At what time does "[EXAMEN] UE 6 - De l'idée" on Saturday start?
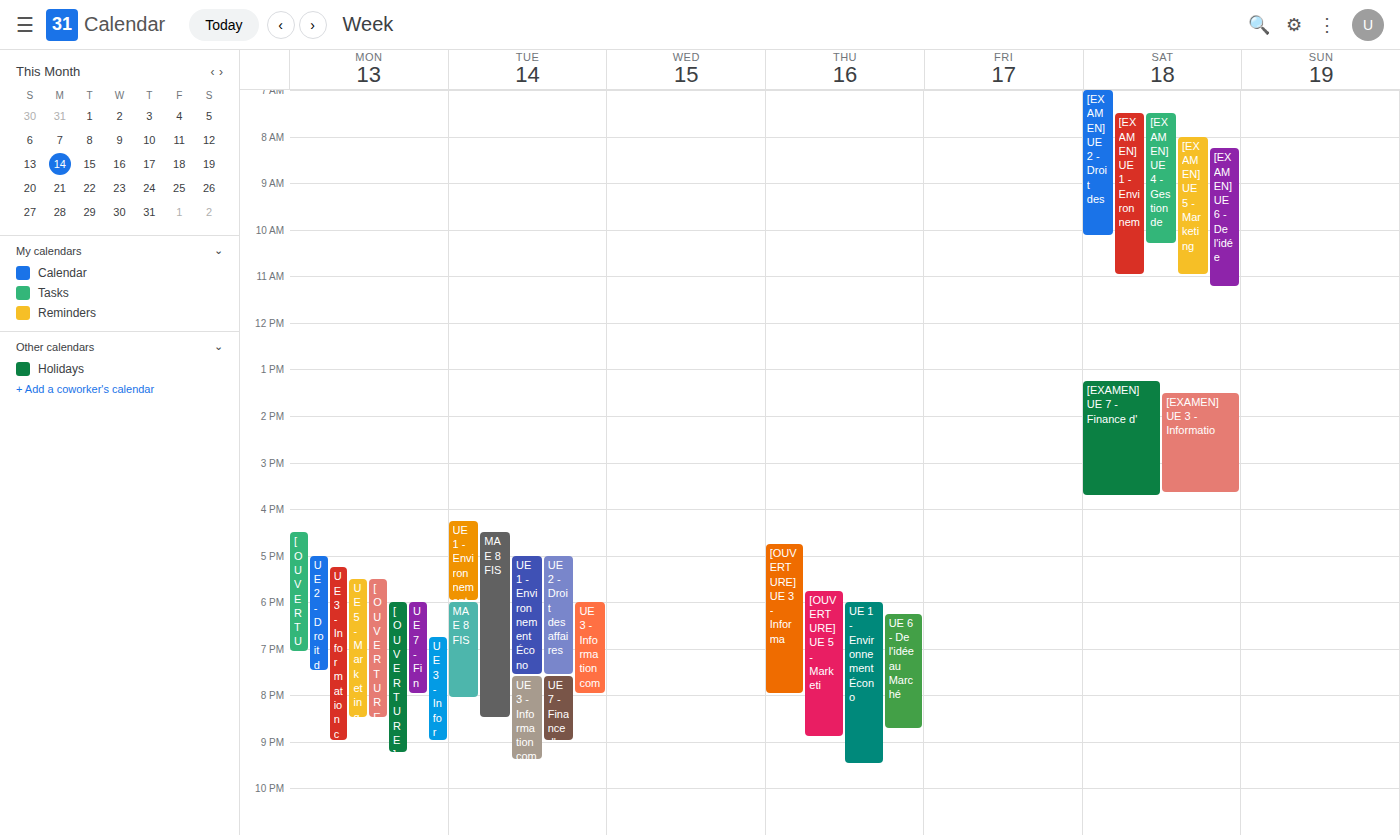
8:15 AM